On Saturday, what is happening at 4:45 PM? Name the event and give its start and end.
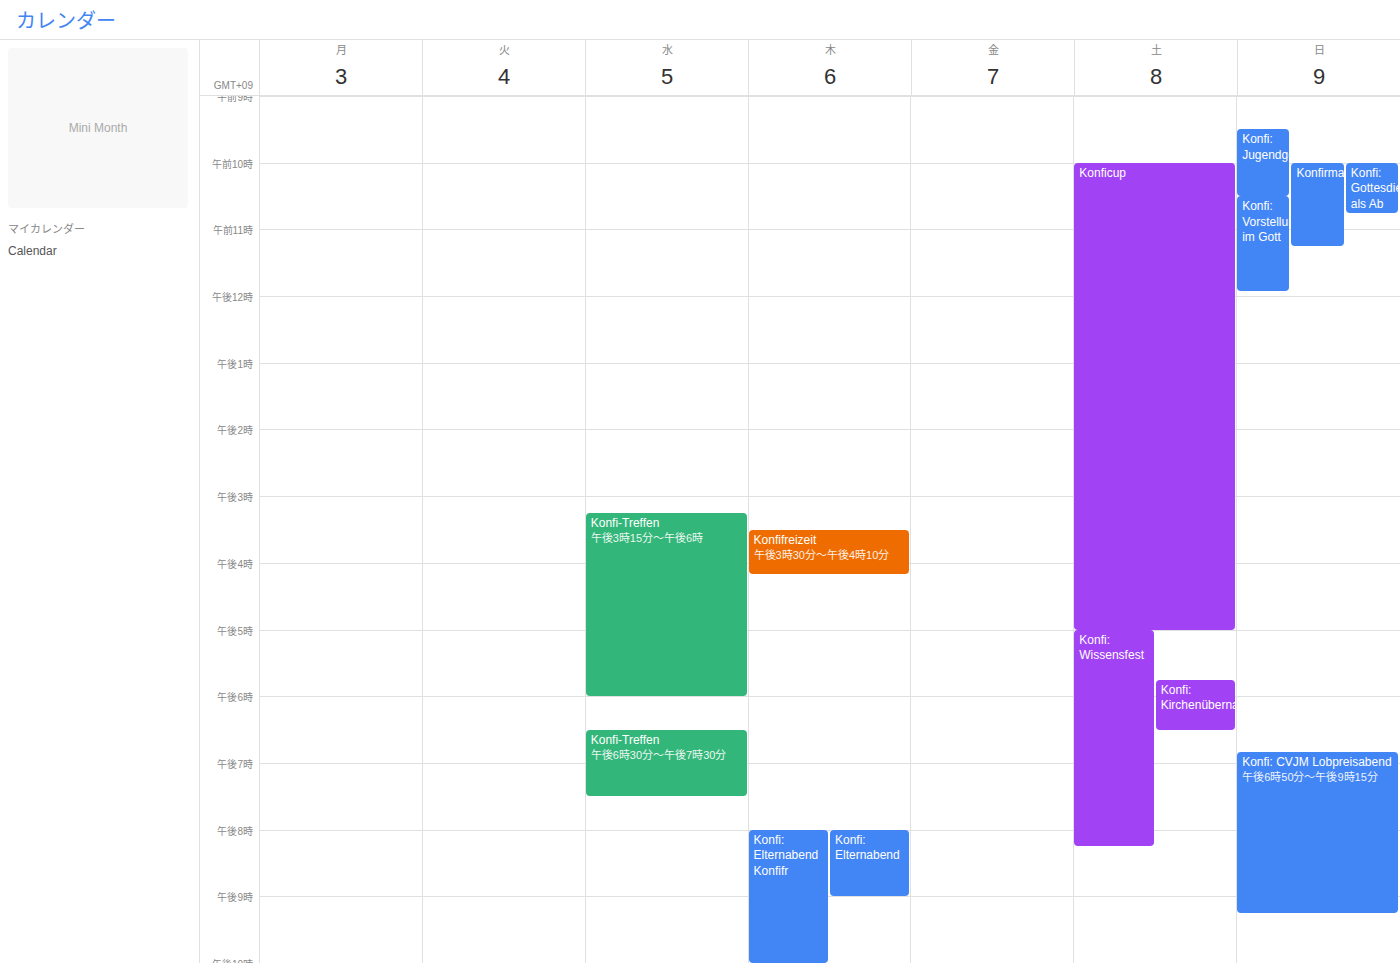
"Konficup", 10:00 AM to 5:00 PM